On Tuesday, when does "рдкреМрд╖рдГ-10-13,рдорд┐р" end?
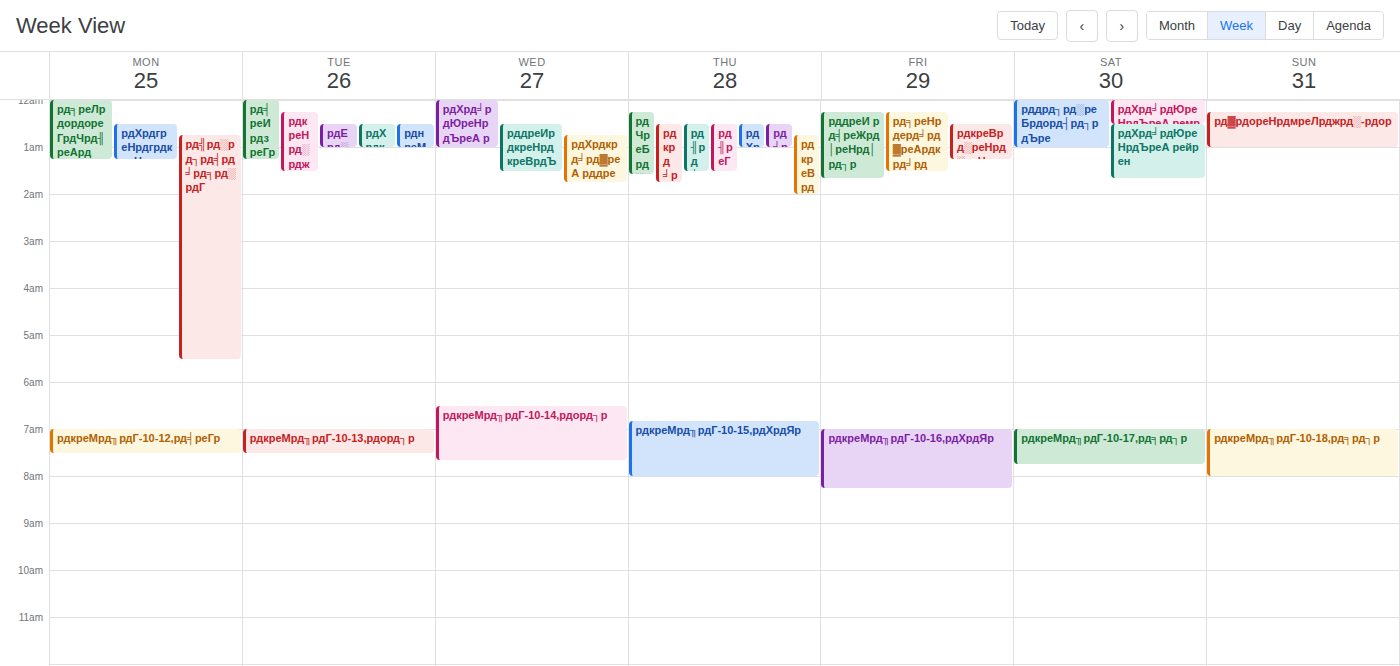
7:30 AM